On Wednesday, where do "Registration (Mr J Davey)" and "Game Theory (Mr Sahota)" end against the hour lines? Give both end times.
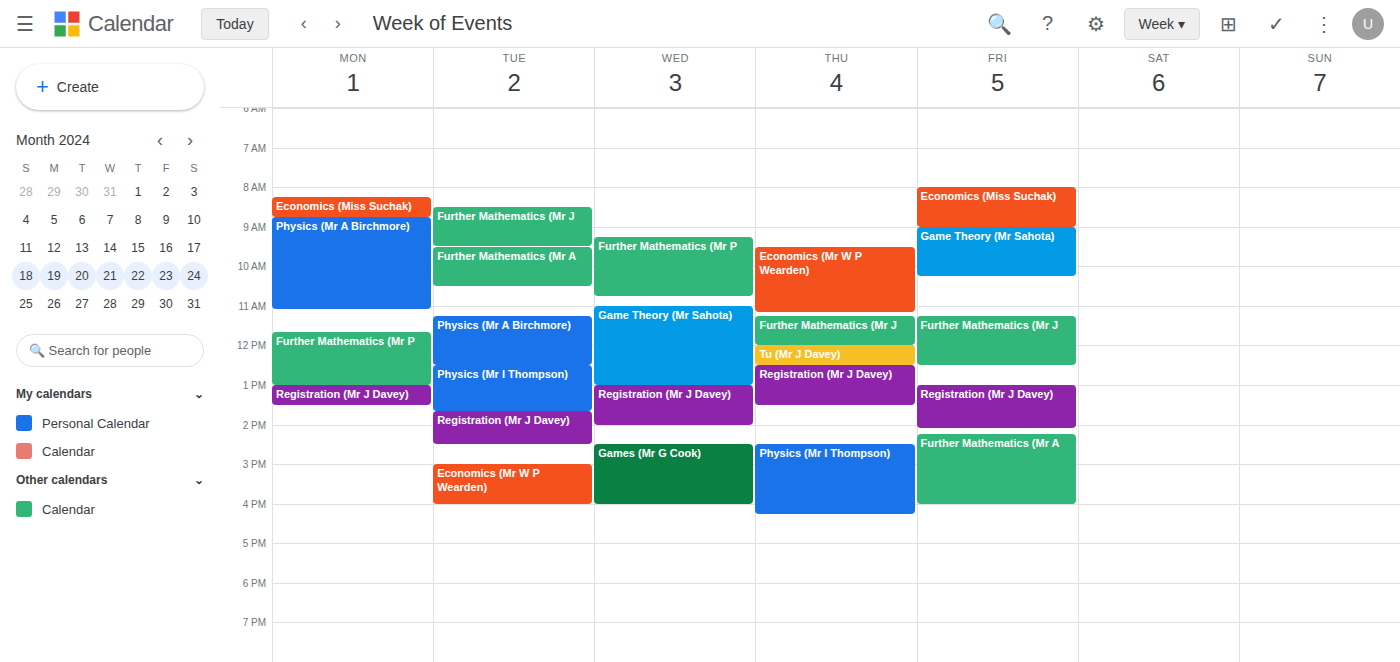
"Registration (Mr J Davey)": 2:00 PM, exactly on the 2 PM line. "Game Theory (Mr Sahota)": 1:00 PM, exactly on the 1 PM line.